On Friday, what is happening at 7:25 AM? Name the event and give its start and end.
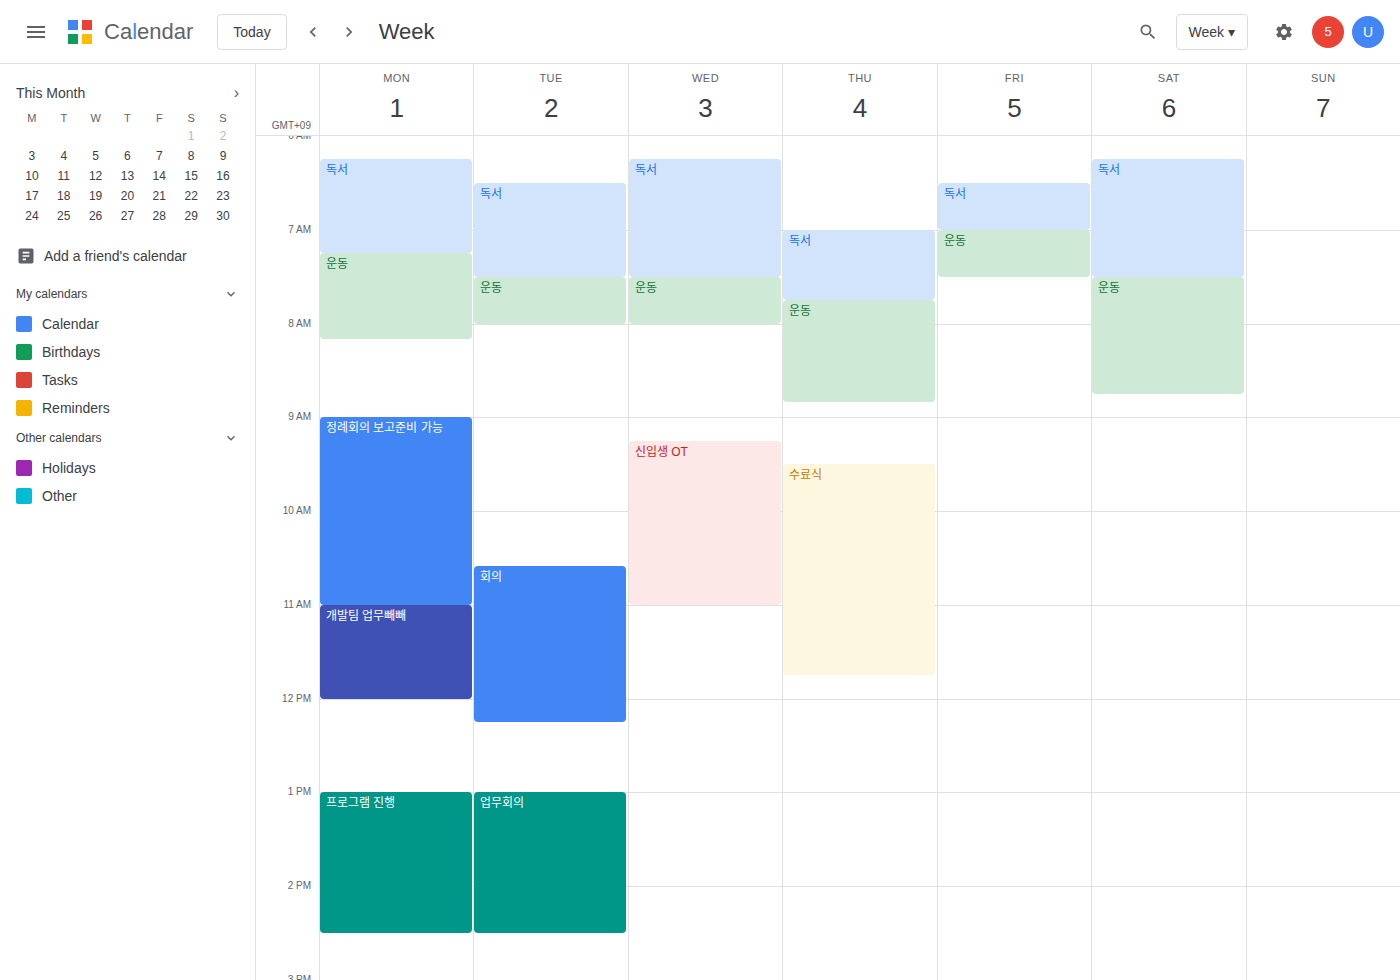
"운동", 7:00 AM to 7:30 AM